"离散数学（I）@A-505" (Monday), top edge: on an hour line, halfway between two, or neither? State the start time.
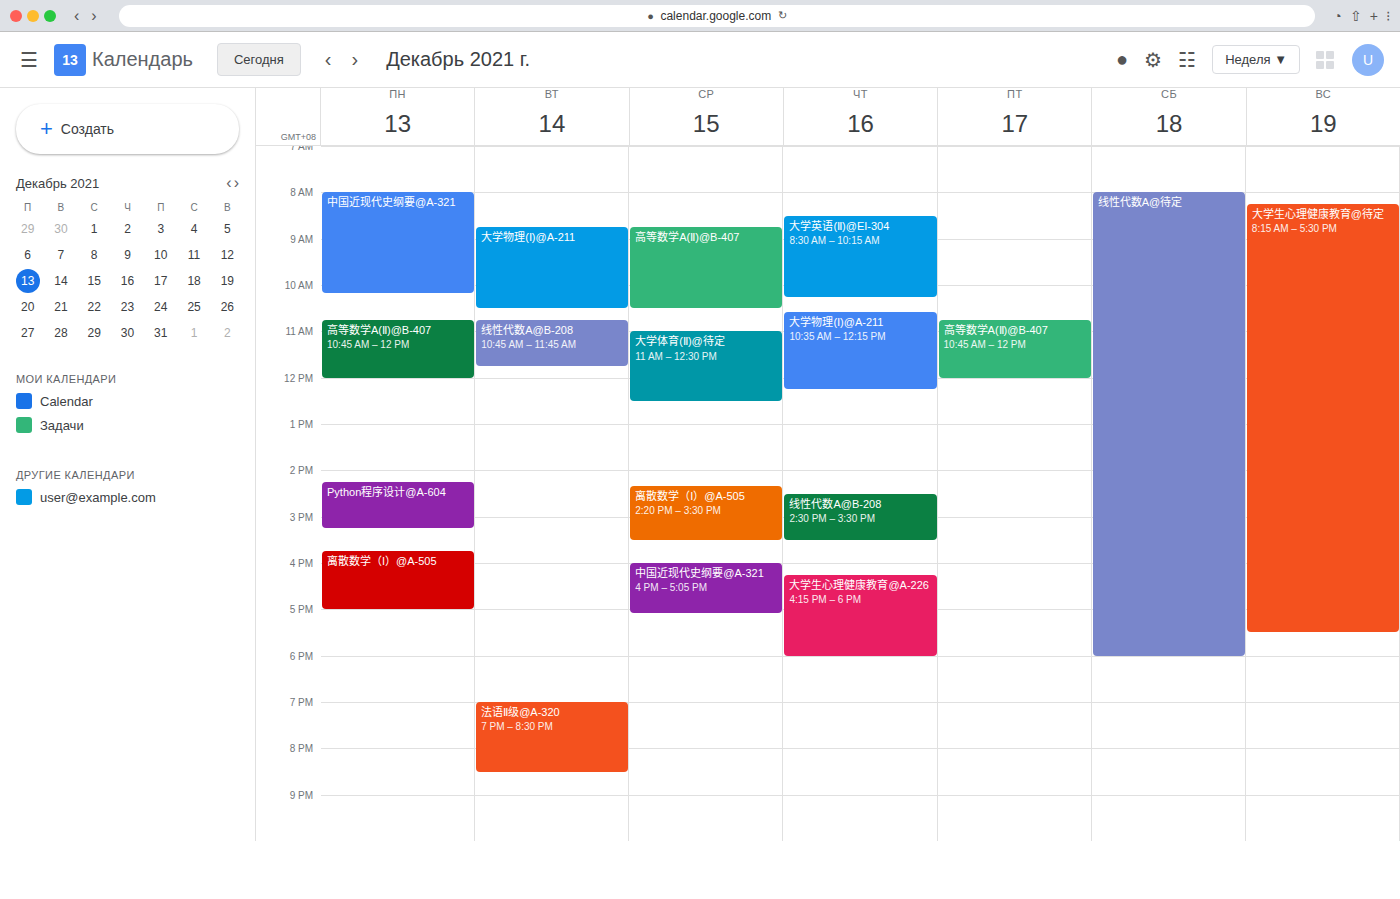
15:45 -- neither: three quarters of the way from the 15:00 line to the 16:00 line.